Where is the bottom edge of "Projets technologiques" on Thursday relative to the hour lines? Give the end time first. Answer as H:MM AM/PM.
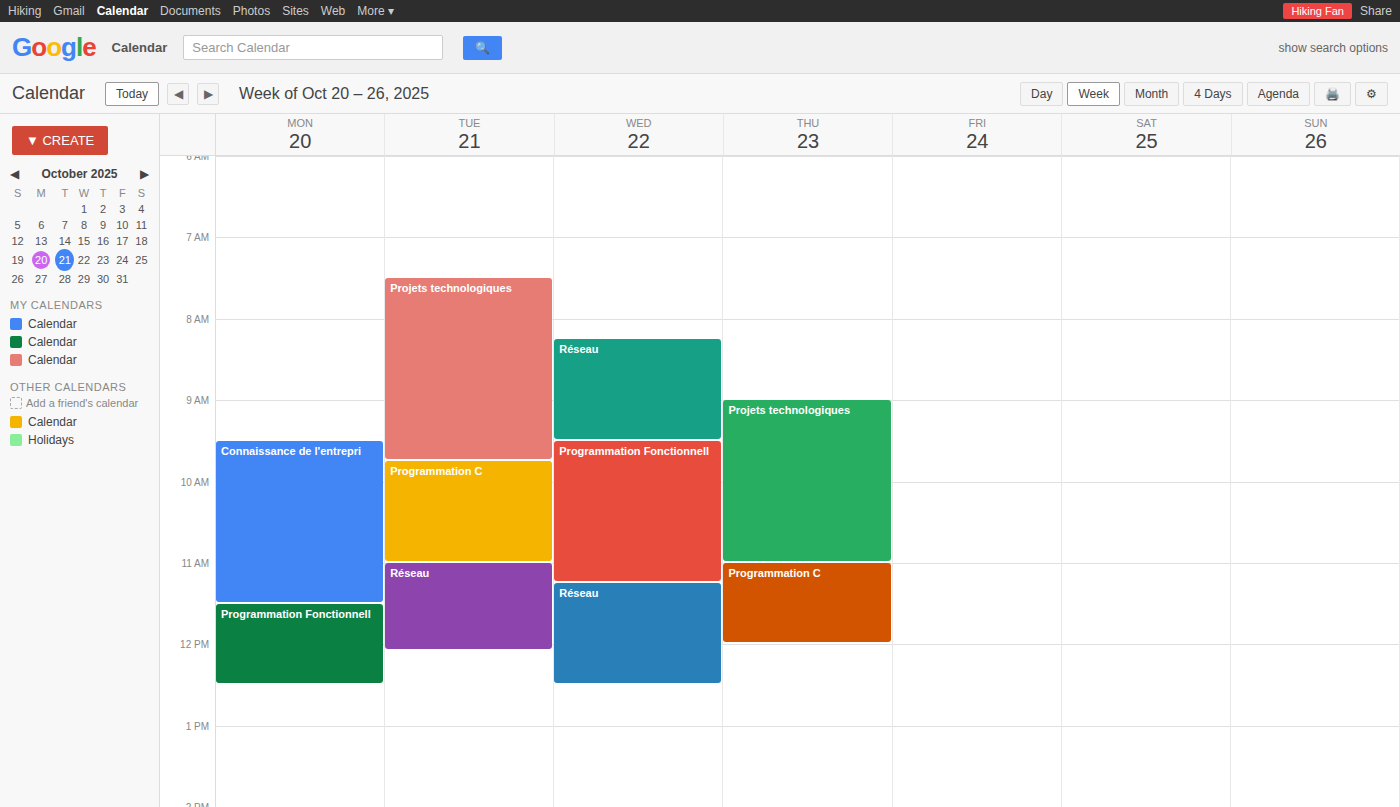
11:00 AM -- exactly on the 11 AM line.